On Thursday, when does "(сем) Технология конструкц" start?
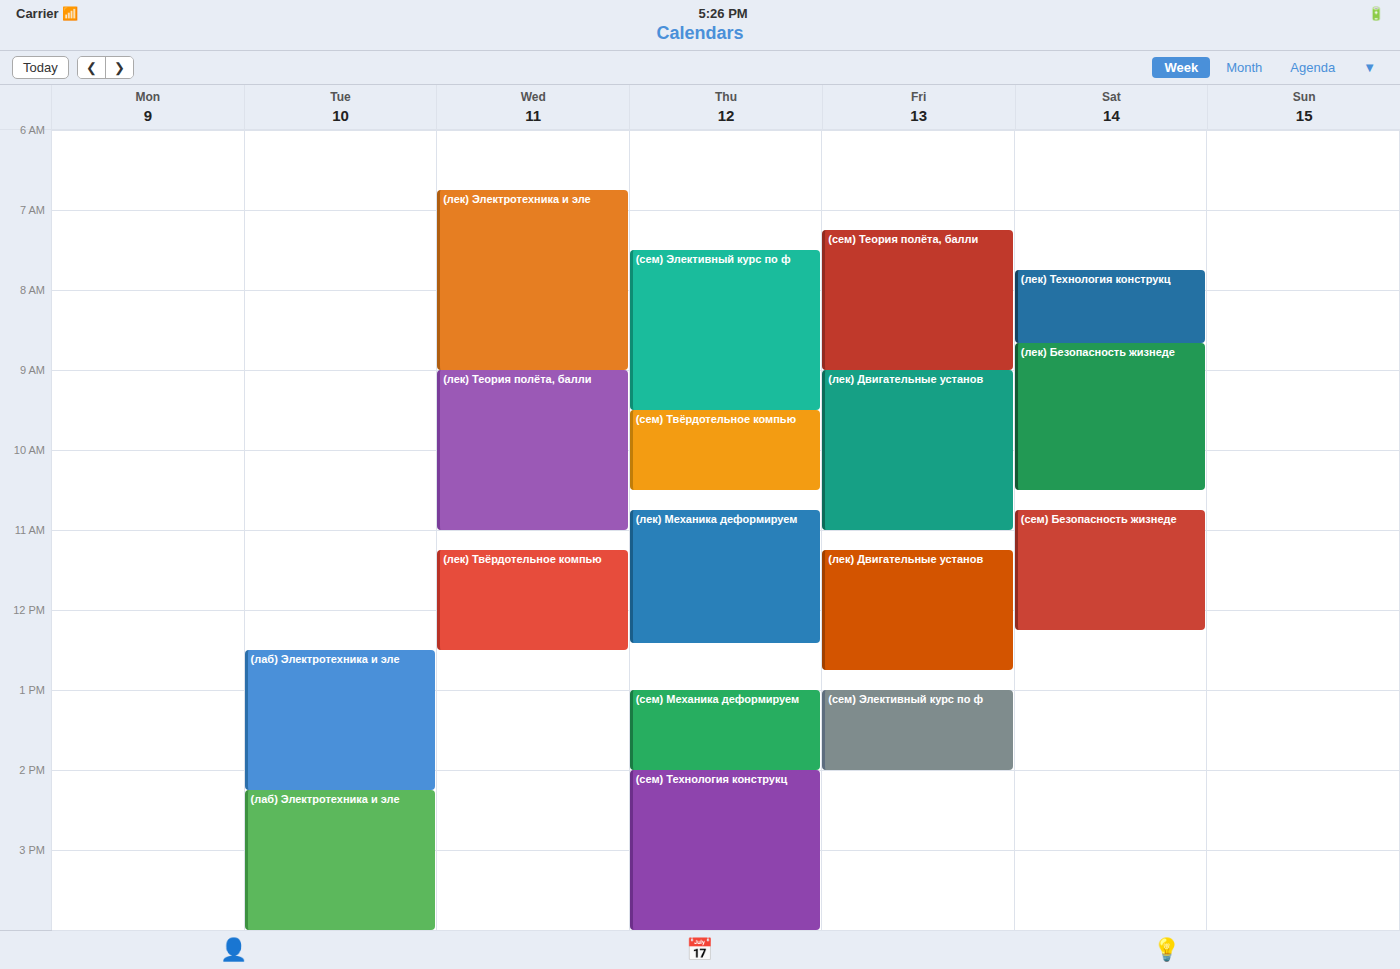
2:00 PM